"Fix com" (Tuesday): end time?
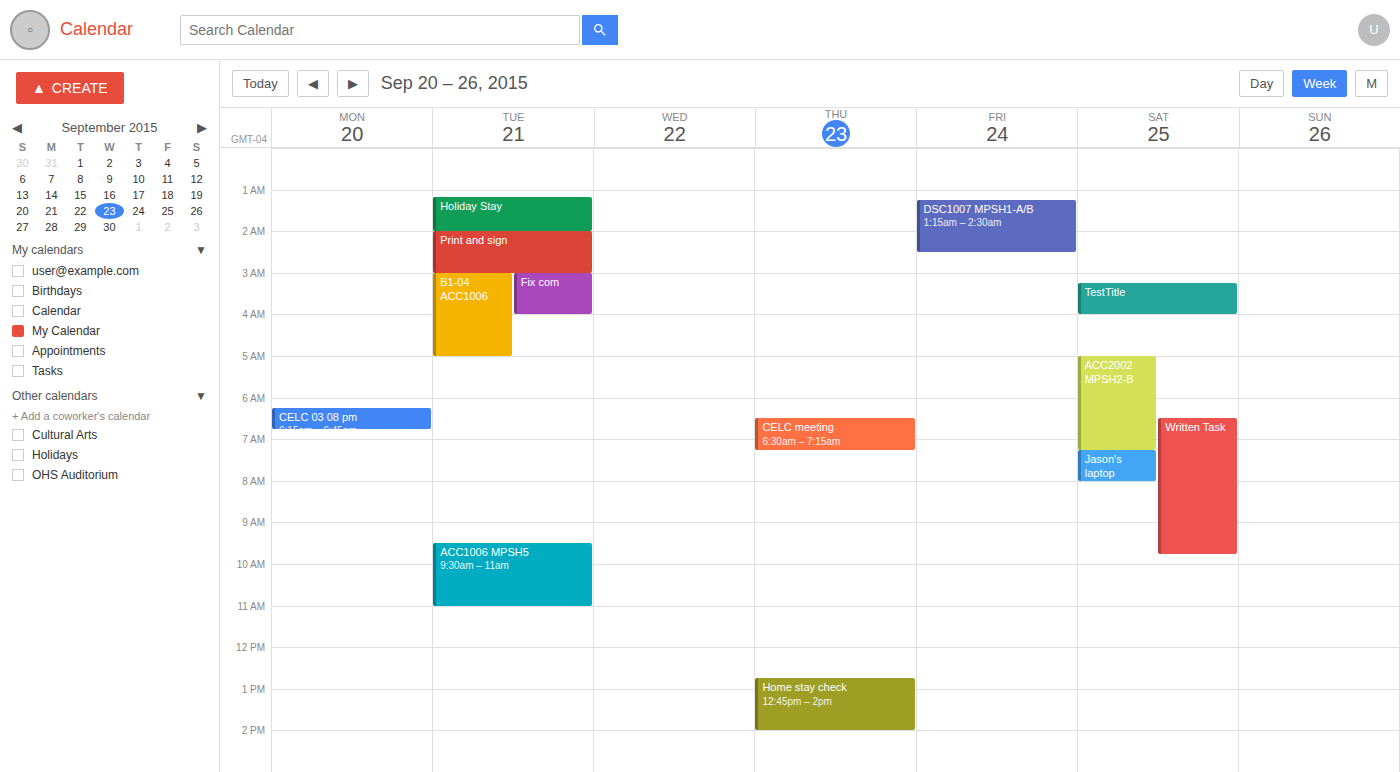
4:00 AM